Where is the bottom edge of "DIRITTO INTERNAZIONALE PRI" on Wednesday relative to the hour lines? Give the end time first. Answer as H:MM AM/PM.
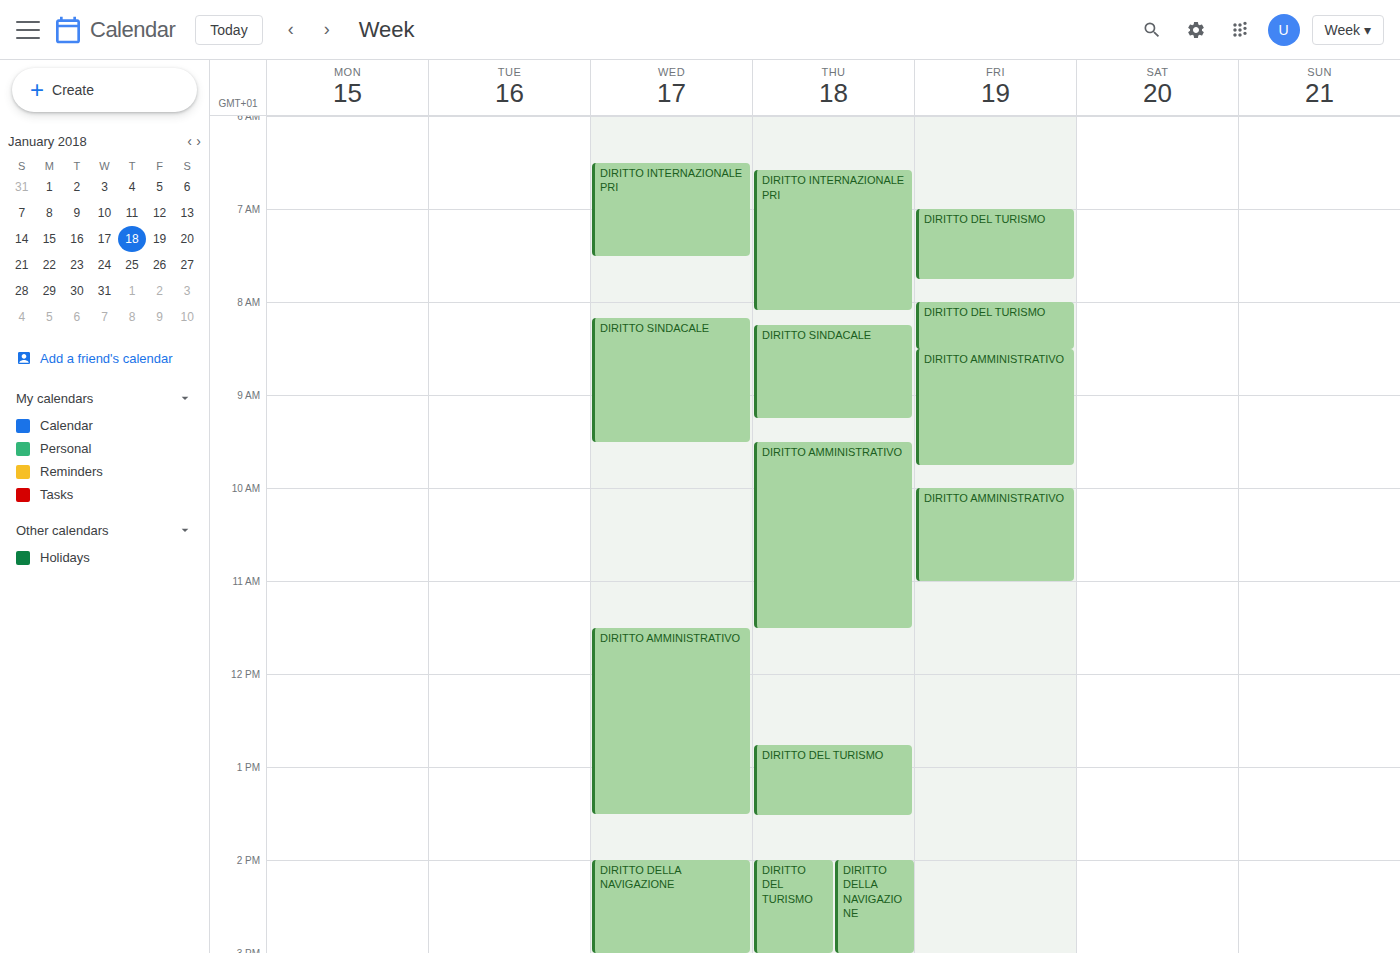
7:30 AM -- halfway between the 7 AM and 8 AM lines.